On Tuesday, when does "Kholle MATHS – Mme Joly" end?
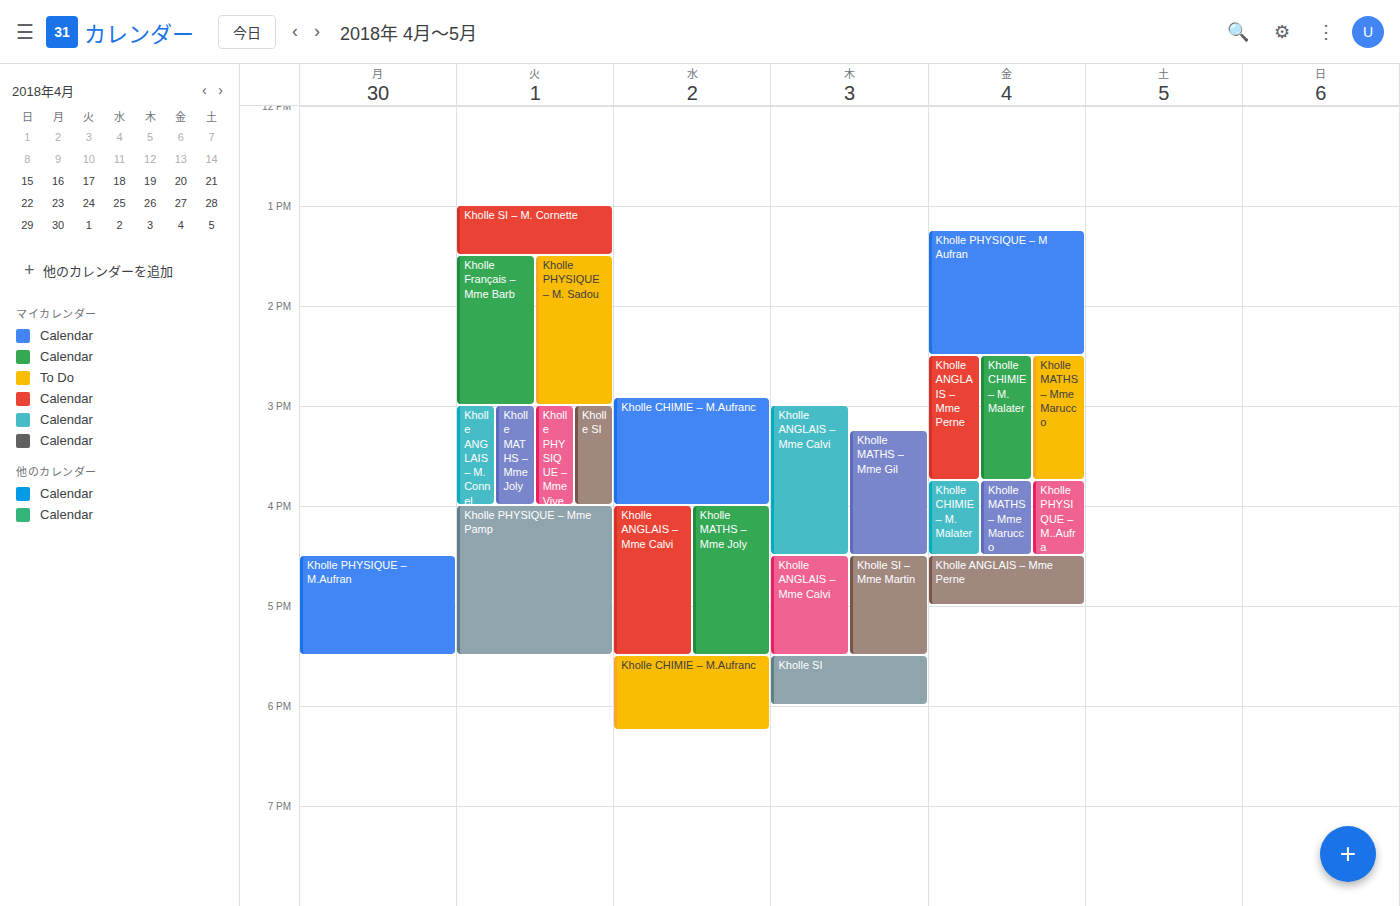
4:00 PM